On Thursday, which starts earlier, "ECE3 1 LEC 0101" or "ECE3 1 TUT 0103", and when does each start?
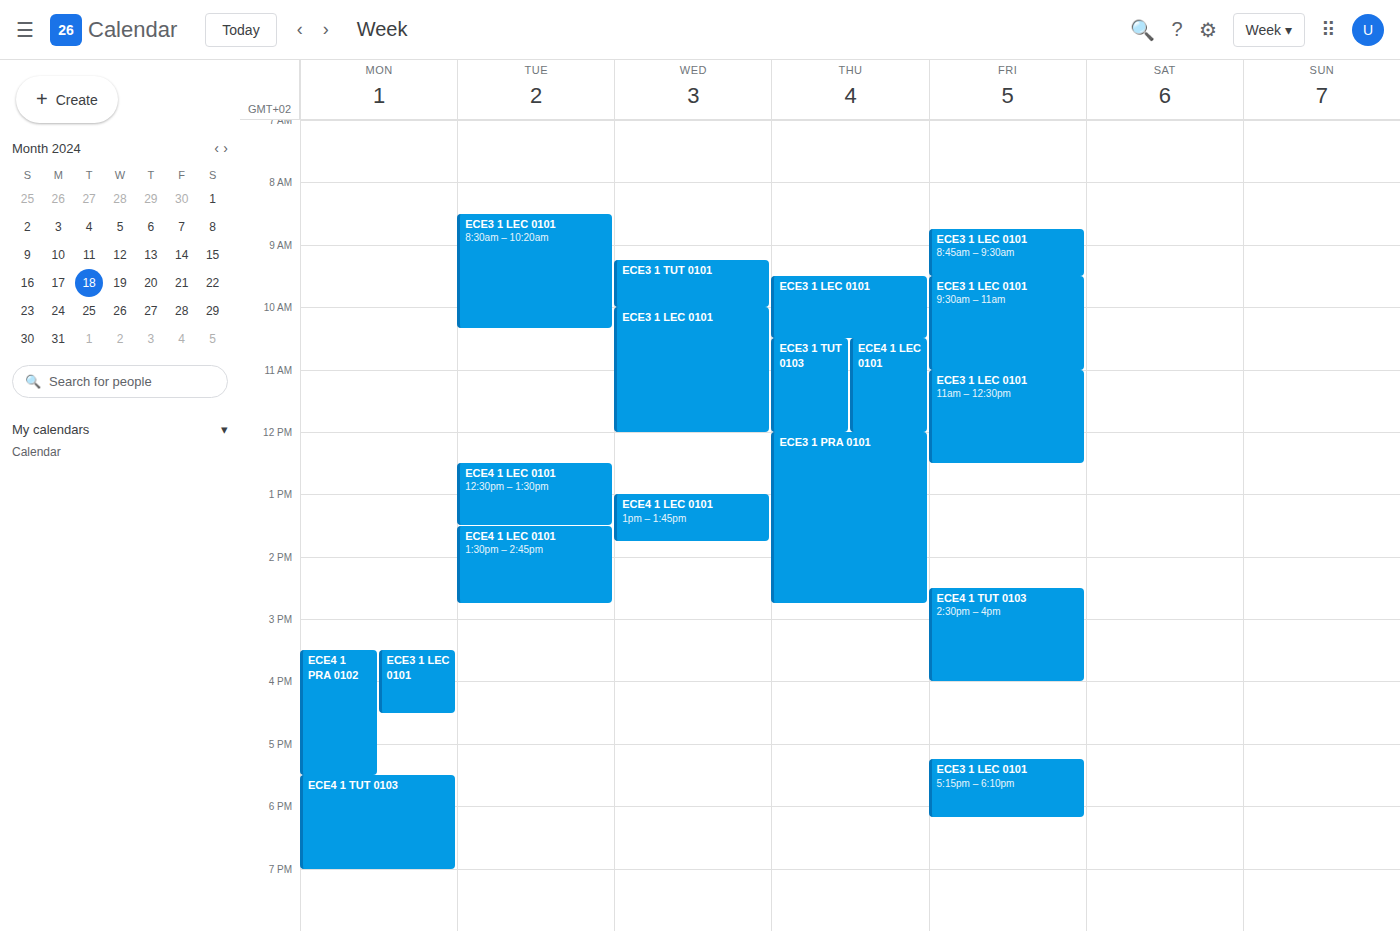
"ECE3 1 LEC 0101" 9:30 AM; "ECE3 1 TUT 0103" 10:30 AM.